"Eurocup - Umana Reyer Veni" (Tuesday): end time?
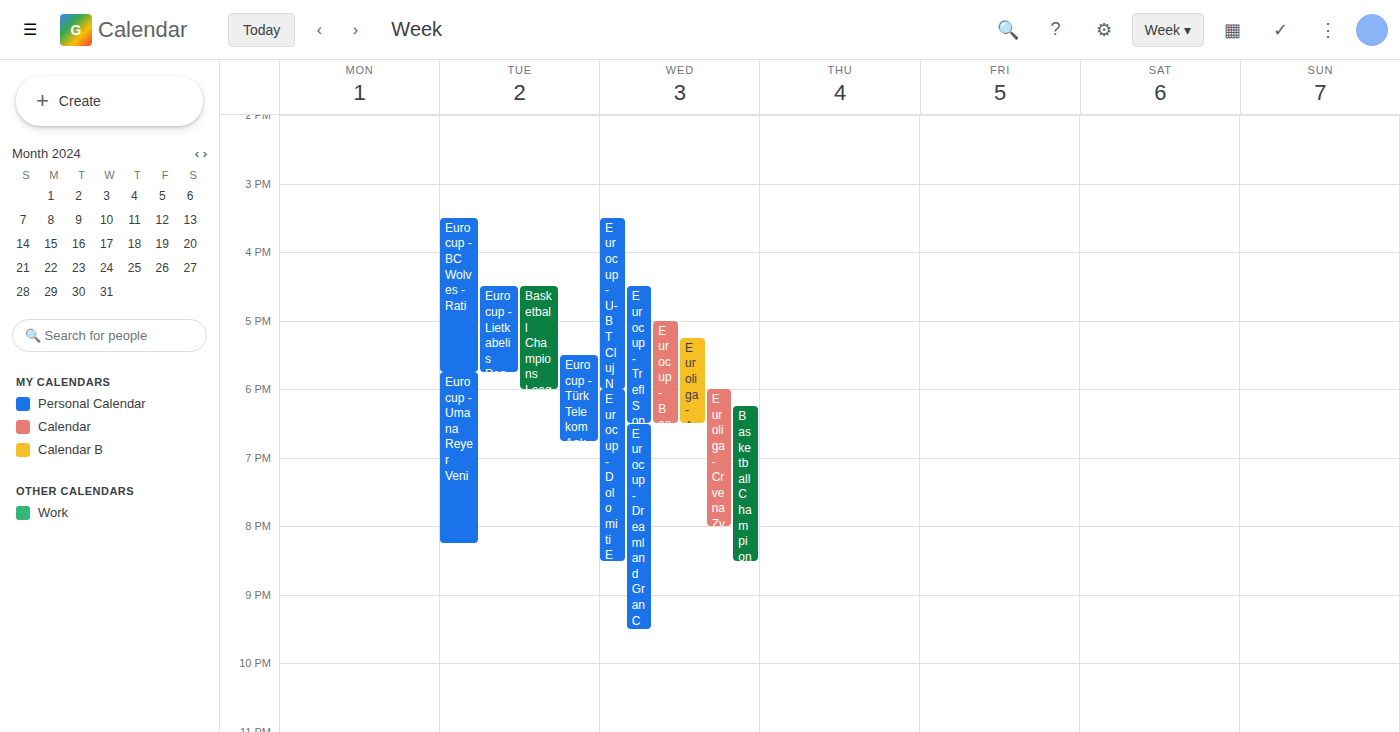
8:15 PM